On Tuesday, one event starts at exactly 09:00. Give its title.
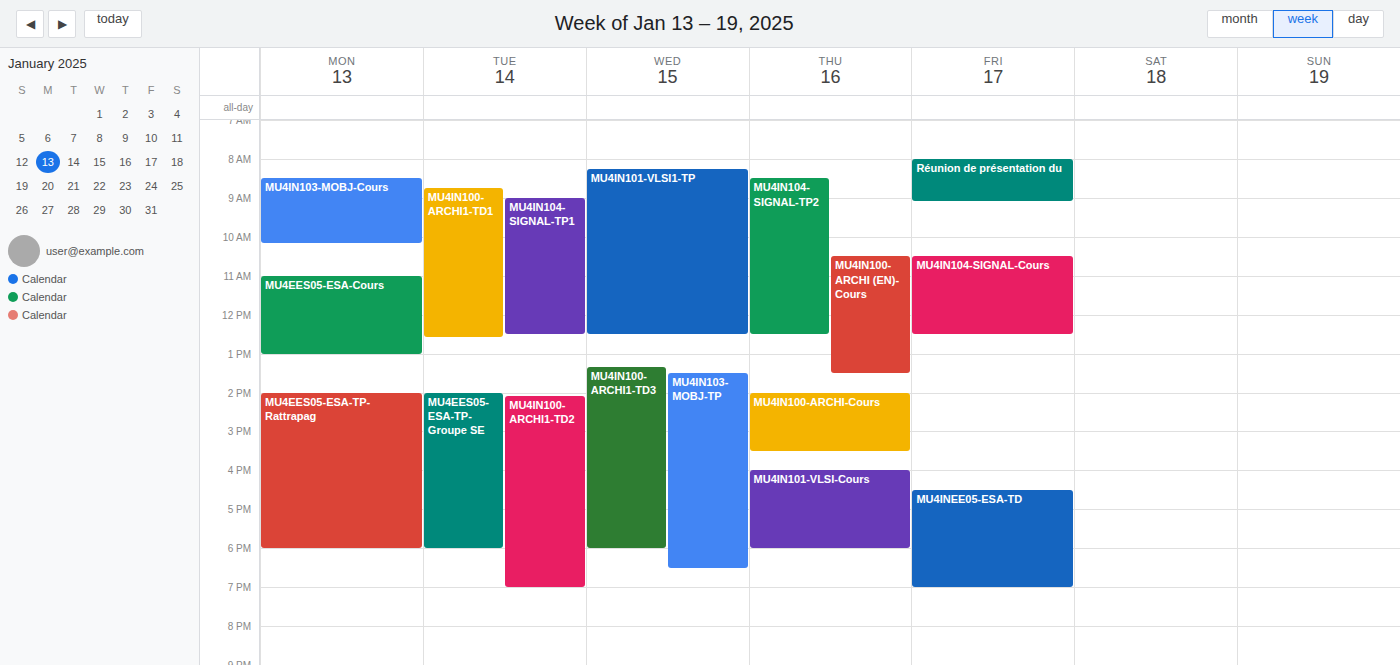
"MU4IN104-SIGNAL-TP1"